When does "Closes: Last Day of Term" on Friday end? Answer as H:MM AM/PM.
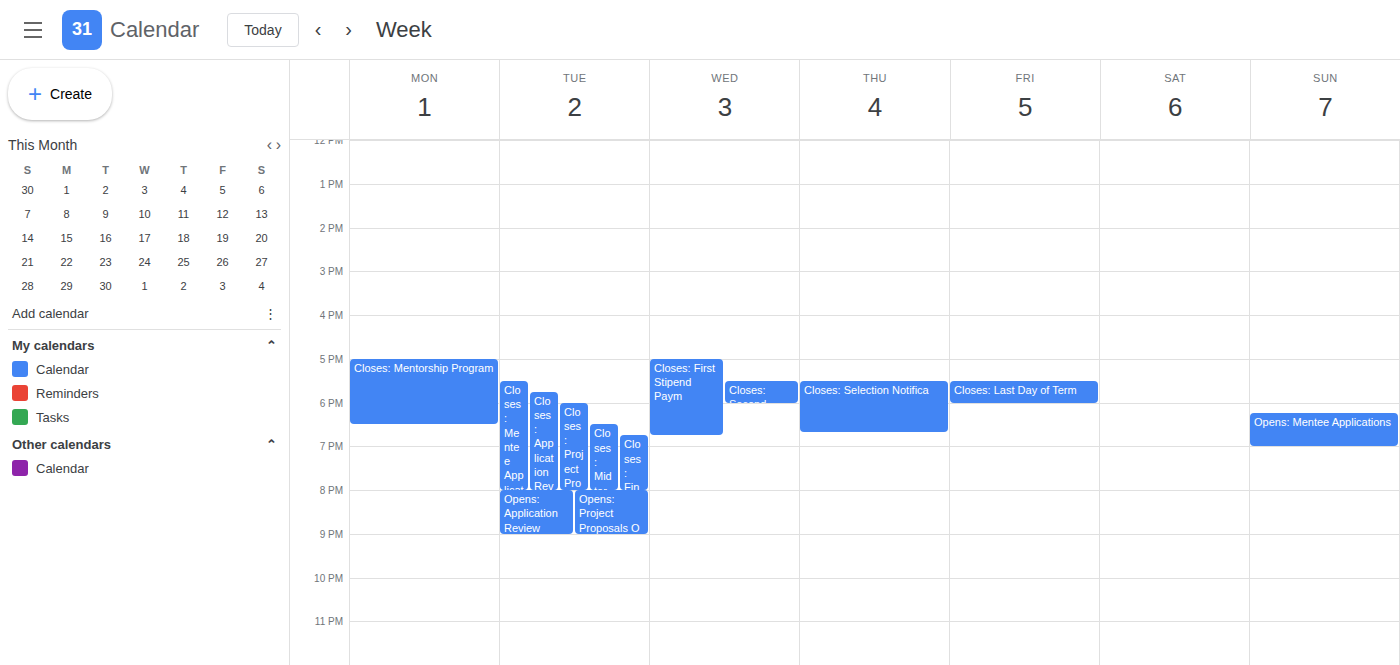
6:00 PM